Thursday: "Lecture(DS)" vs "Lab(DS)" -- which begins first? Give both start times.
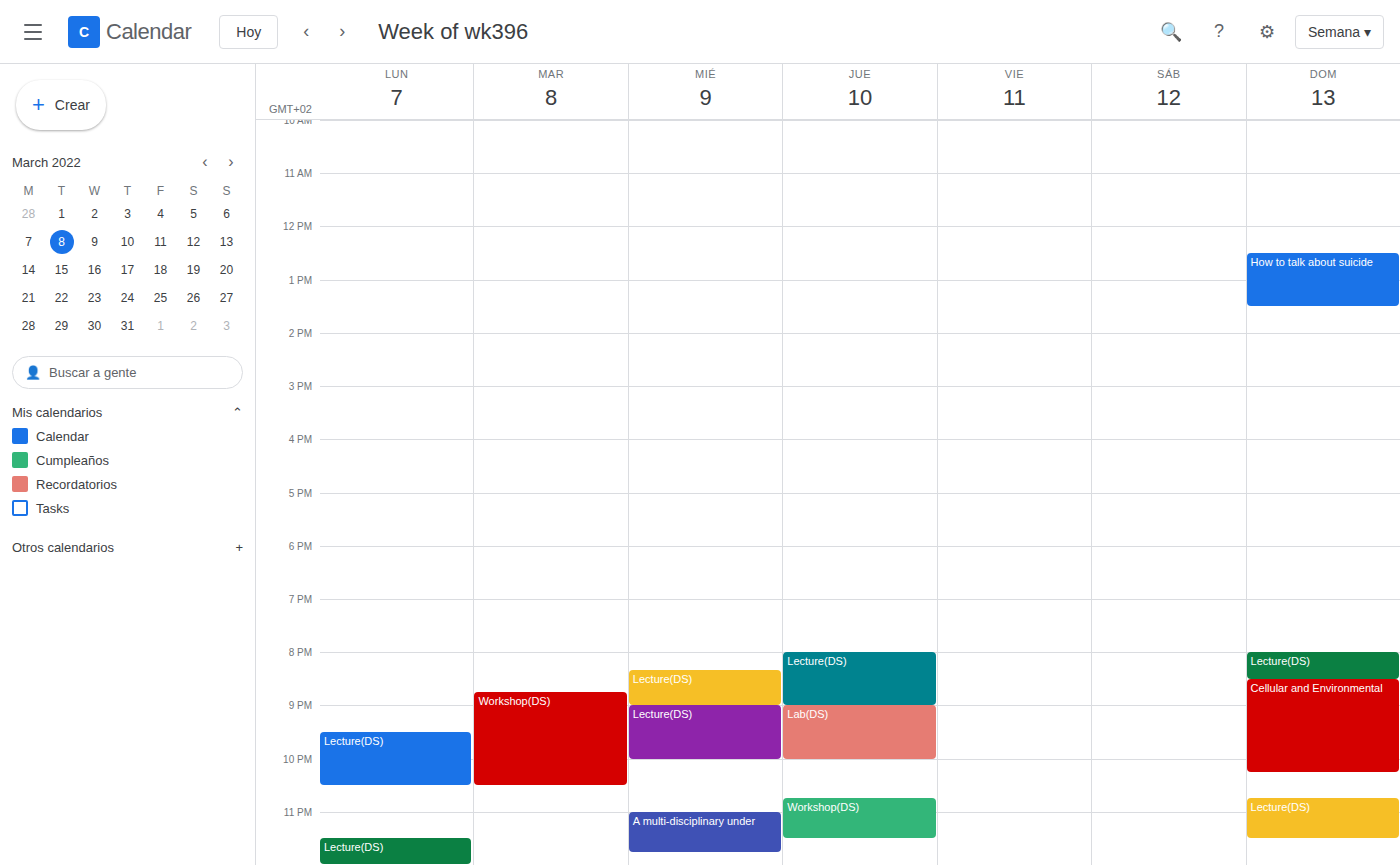
"Lecture(DS)" 8:00 PM; "Lab(DS)" 9:00 PM.